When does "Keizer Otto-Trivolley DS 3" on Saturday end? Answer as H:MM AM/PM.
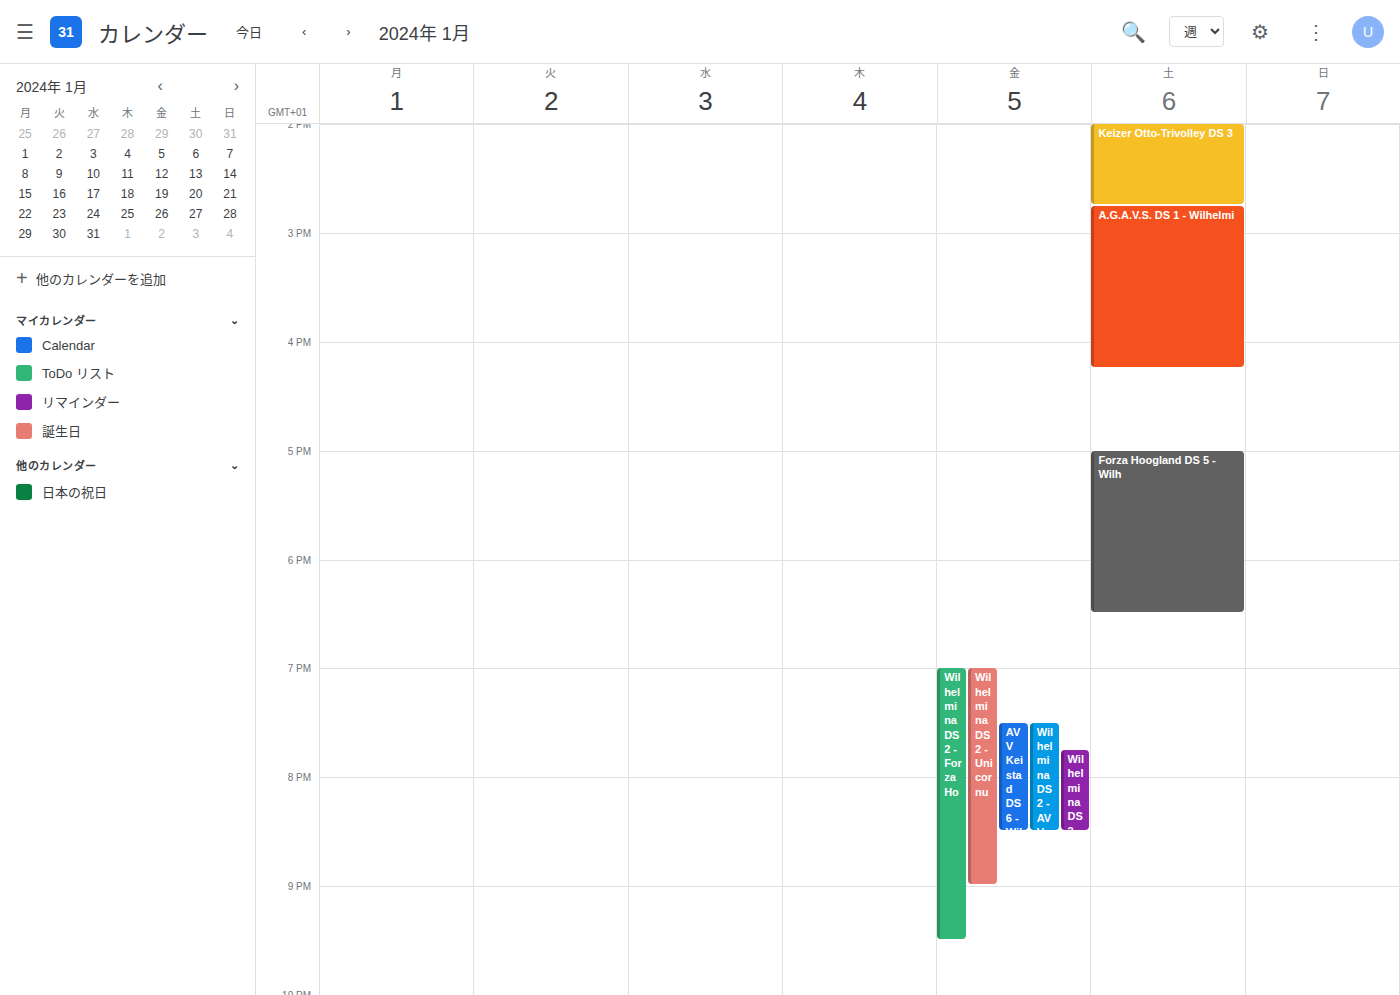
2:45 PM